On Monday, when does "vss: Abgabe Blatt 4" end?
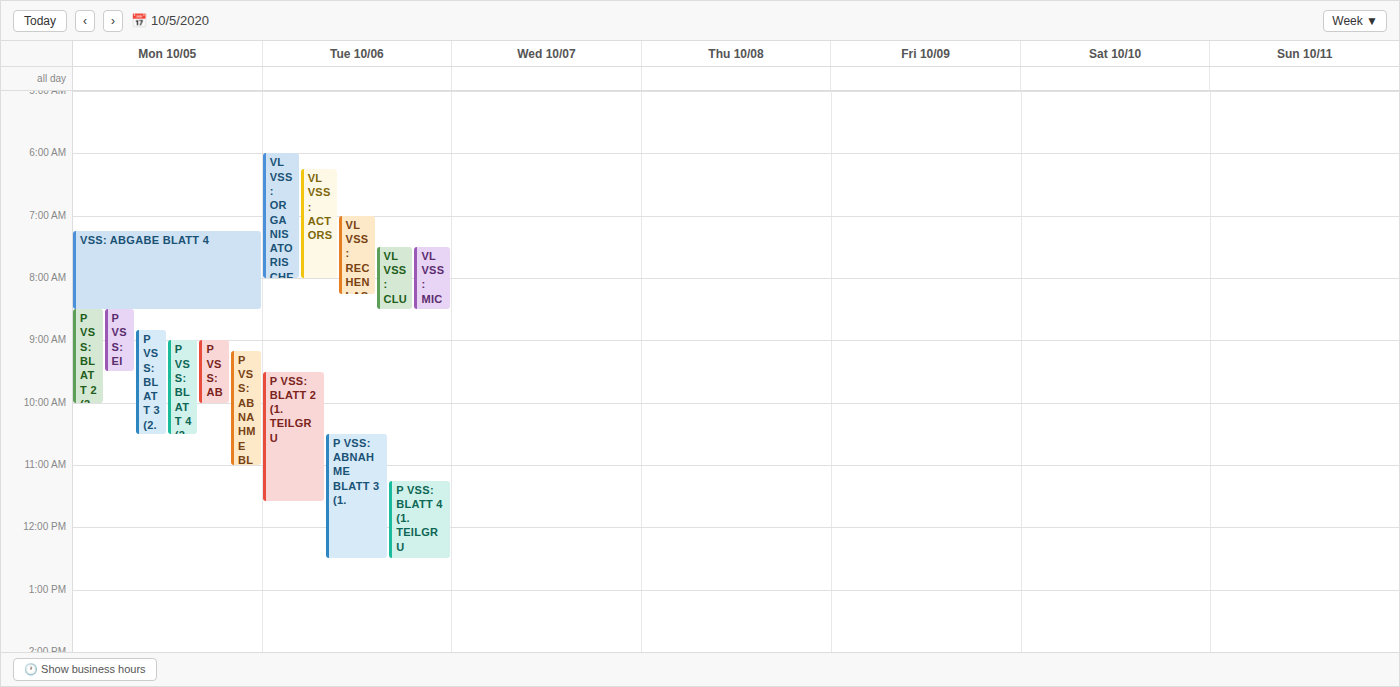
08:30